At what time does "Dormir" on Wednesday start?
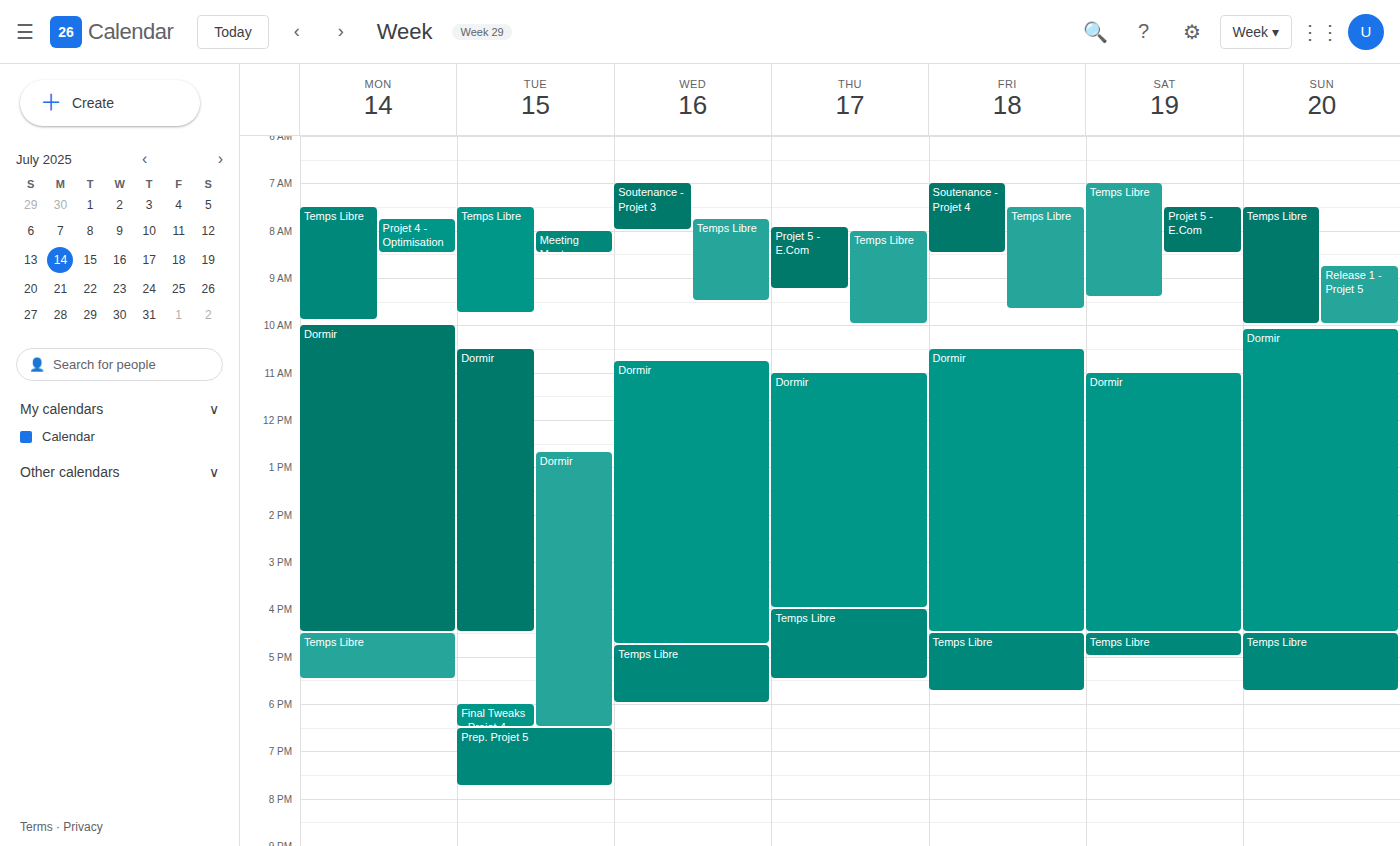
10:45 AM